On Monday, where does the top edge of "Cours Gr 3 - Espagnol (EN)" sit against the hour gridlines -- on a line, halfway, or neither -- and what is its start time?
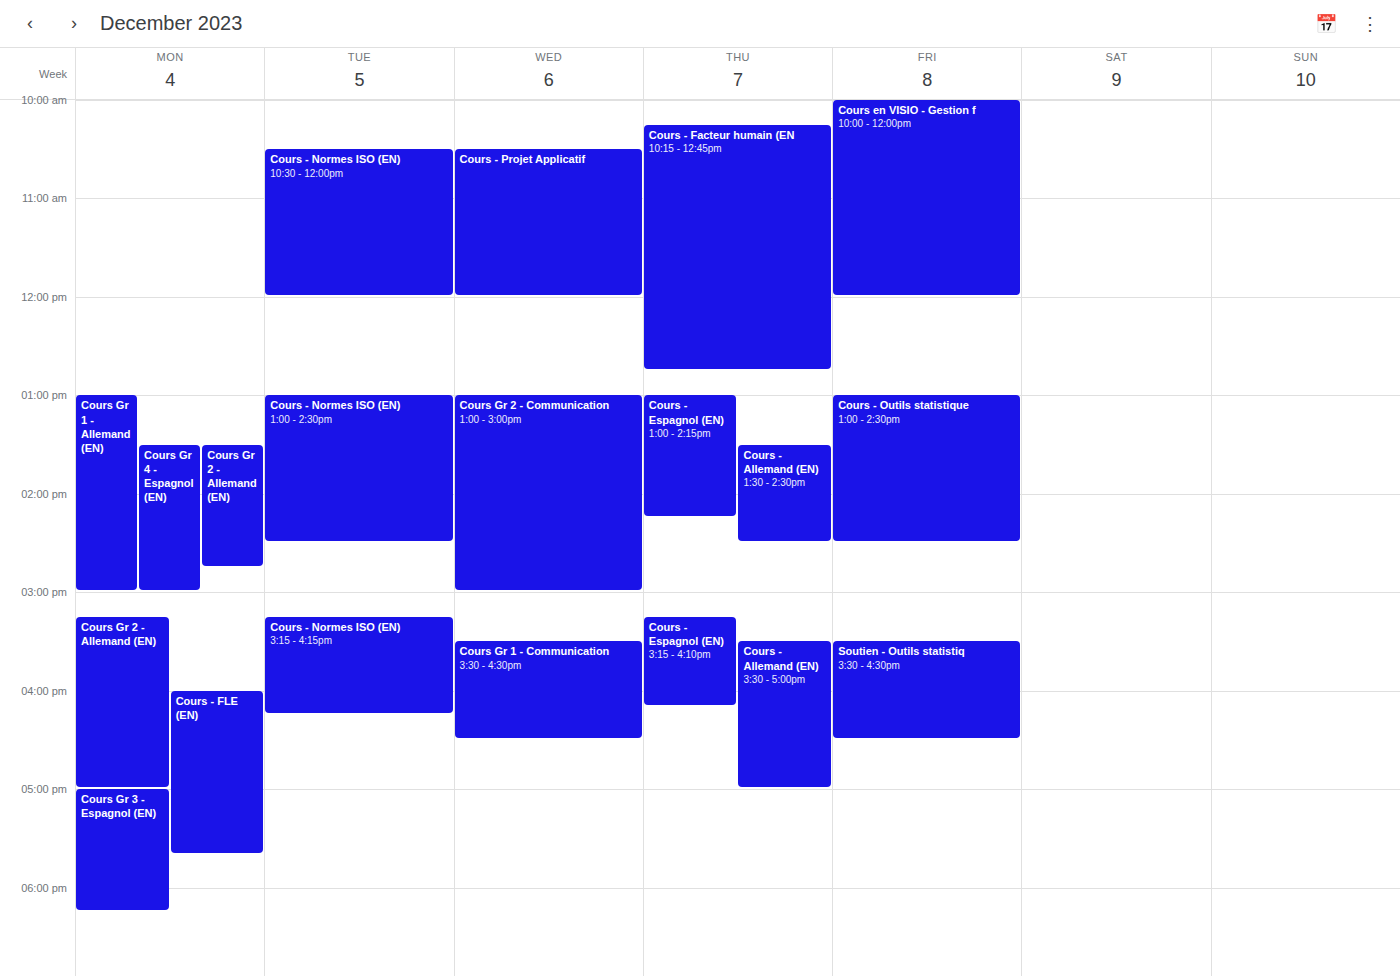
5:00 PM -- exactly on the 5 PM line.